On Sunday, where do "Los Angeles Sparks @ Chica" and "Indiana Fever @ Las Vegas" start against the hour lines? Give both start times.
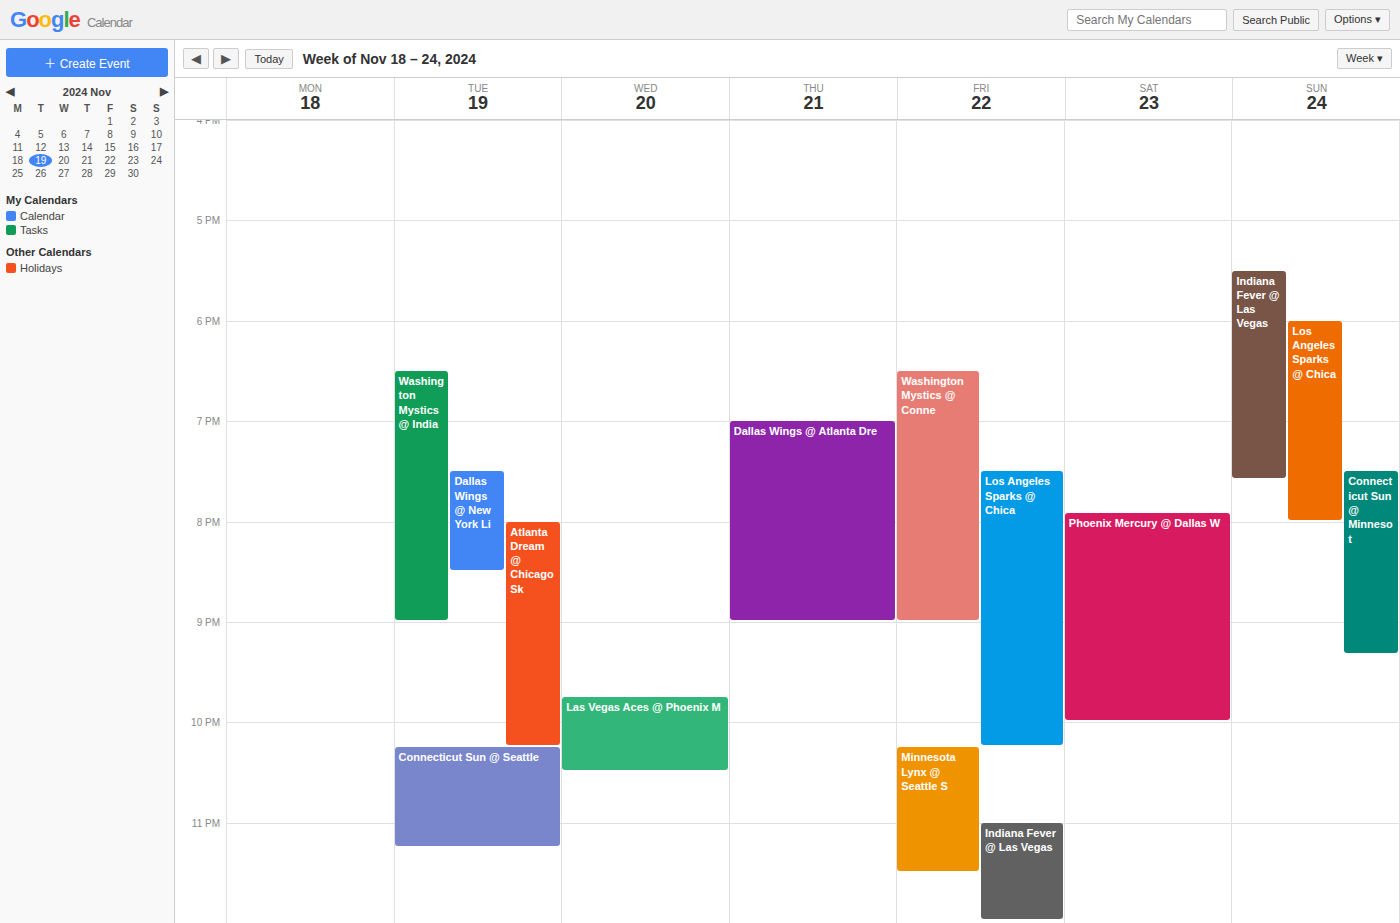
"Los Angeles Sparks @ Chica": 6:00 PM, exactly on the 6 PM line. "Indiana Fever @ Las Vegas": 5:30 PM, halfway between the 5 PM and 6 PM lines.